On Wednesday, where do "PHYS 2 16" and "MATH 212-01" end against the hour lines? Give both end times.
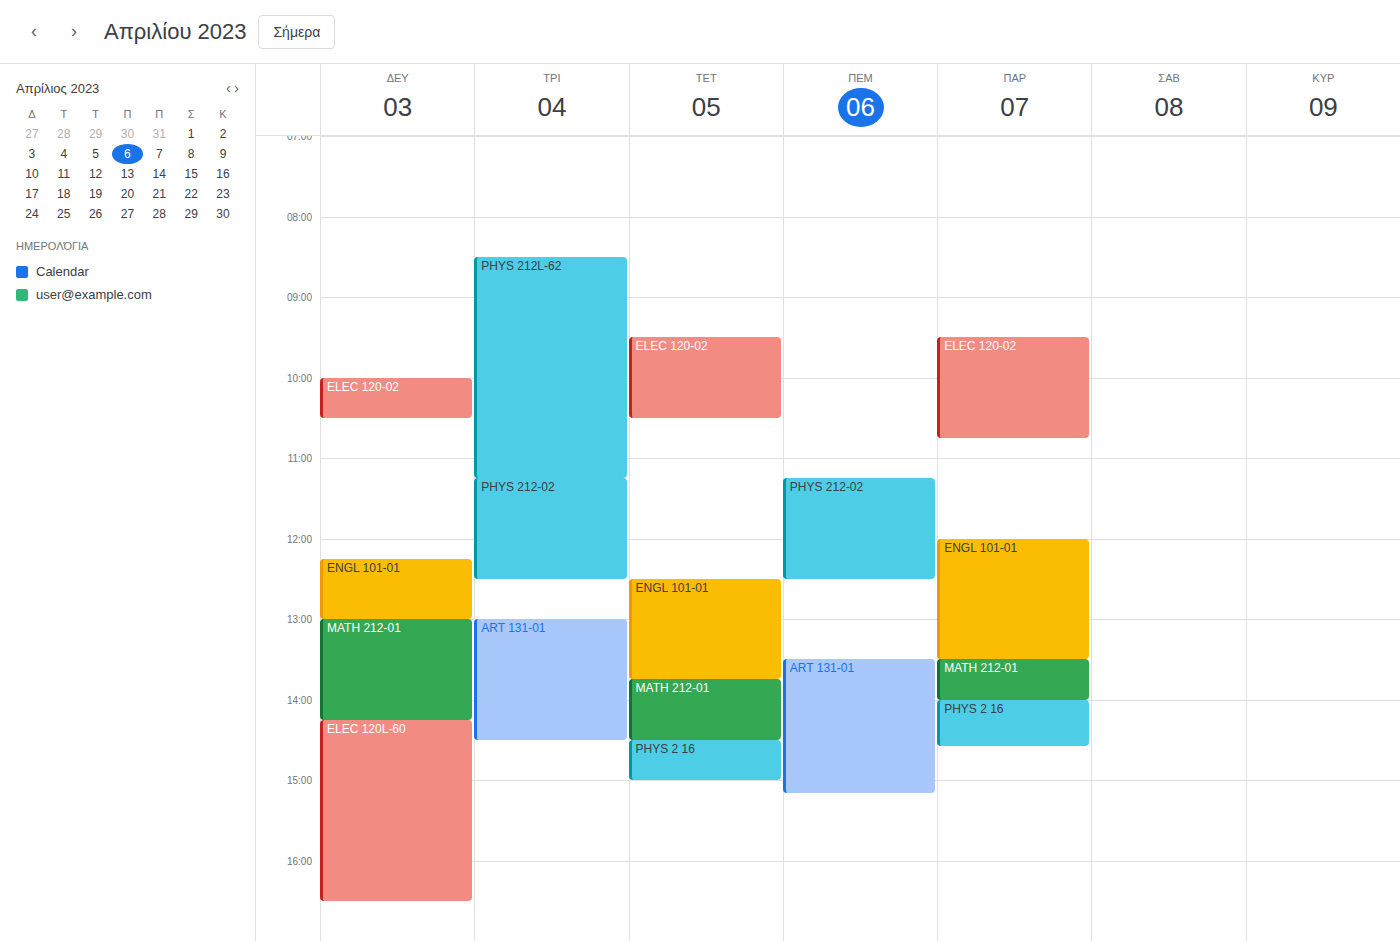
"PHYS 2 16": 3:00 PM, exactly on the 3 PM line. "MATH 212-01": 2:30 PM, halfway between the 2 PM and 3 PM lines.